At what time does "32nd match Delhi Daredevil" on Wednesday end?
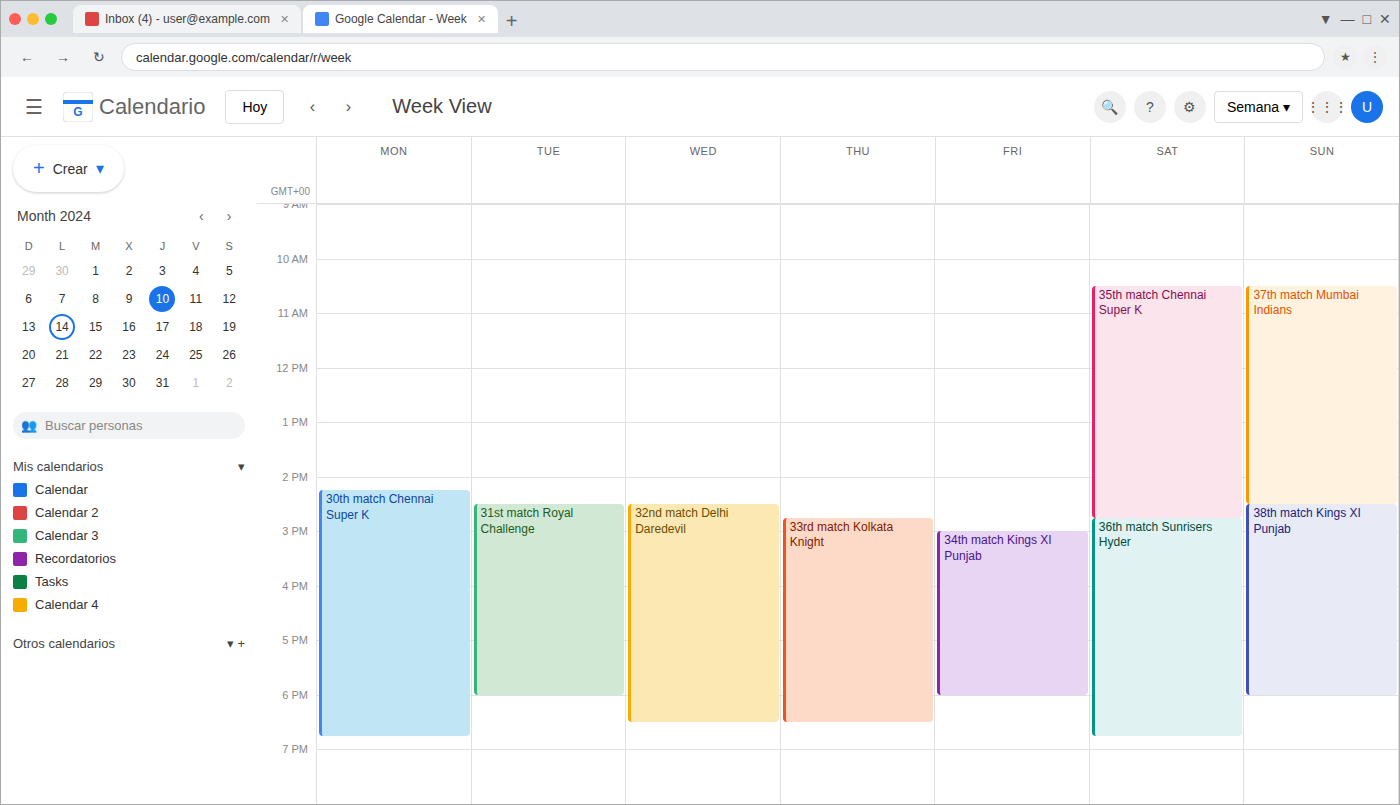
6:30 PM